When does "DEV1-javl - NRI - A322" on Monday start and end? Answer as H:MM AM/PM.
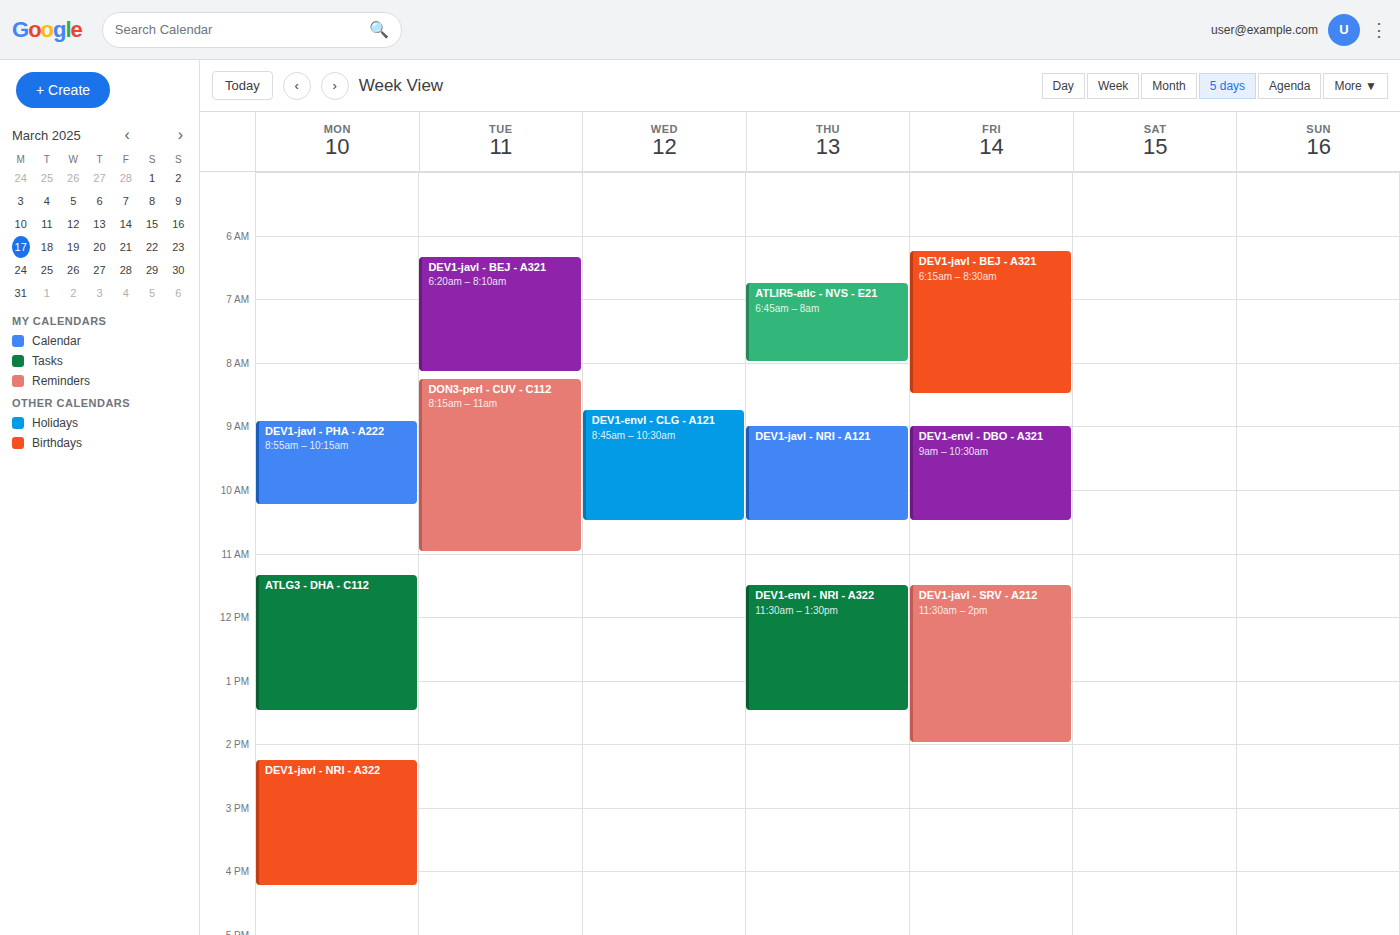
2:15 PM to 4:15 PM